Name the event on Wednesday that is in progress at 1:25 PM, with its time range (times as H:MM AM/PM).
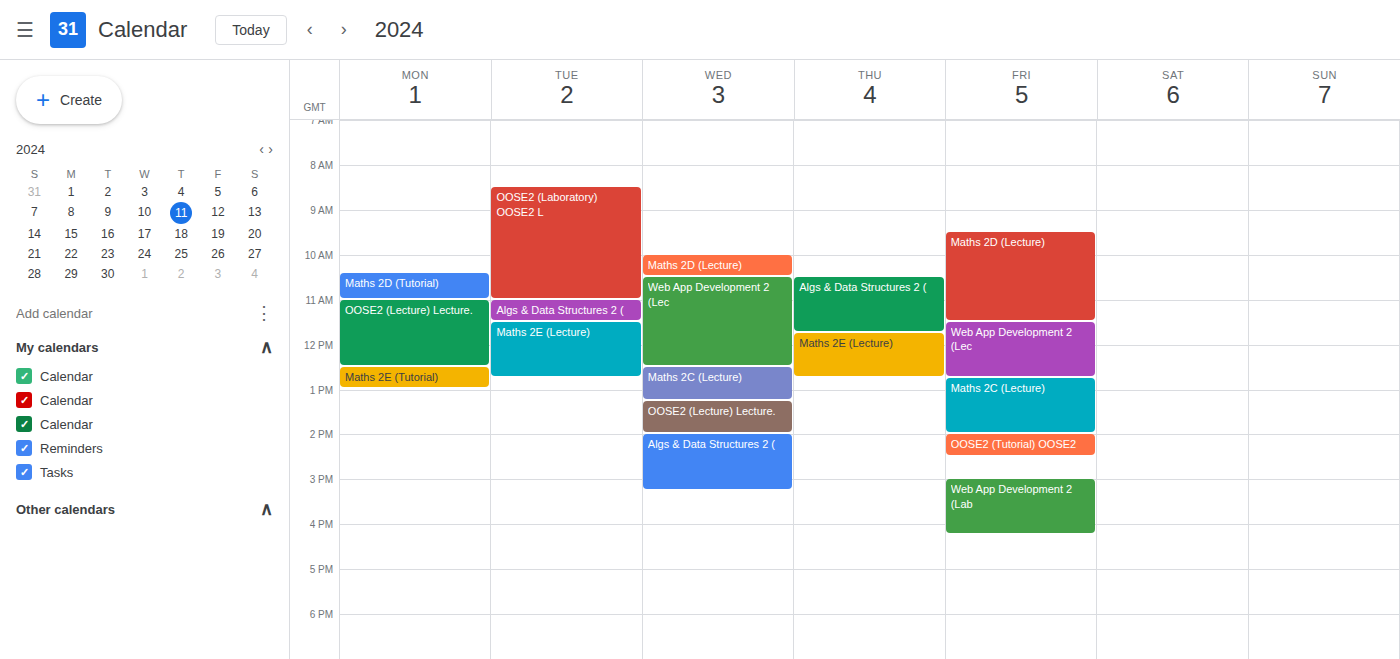
"OOSE2 (Lecture) Lecture.", 1:15 PM to 2:00 PM